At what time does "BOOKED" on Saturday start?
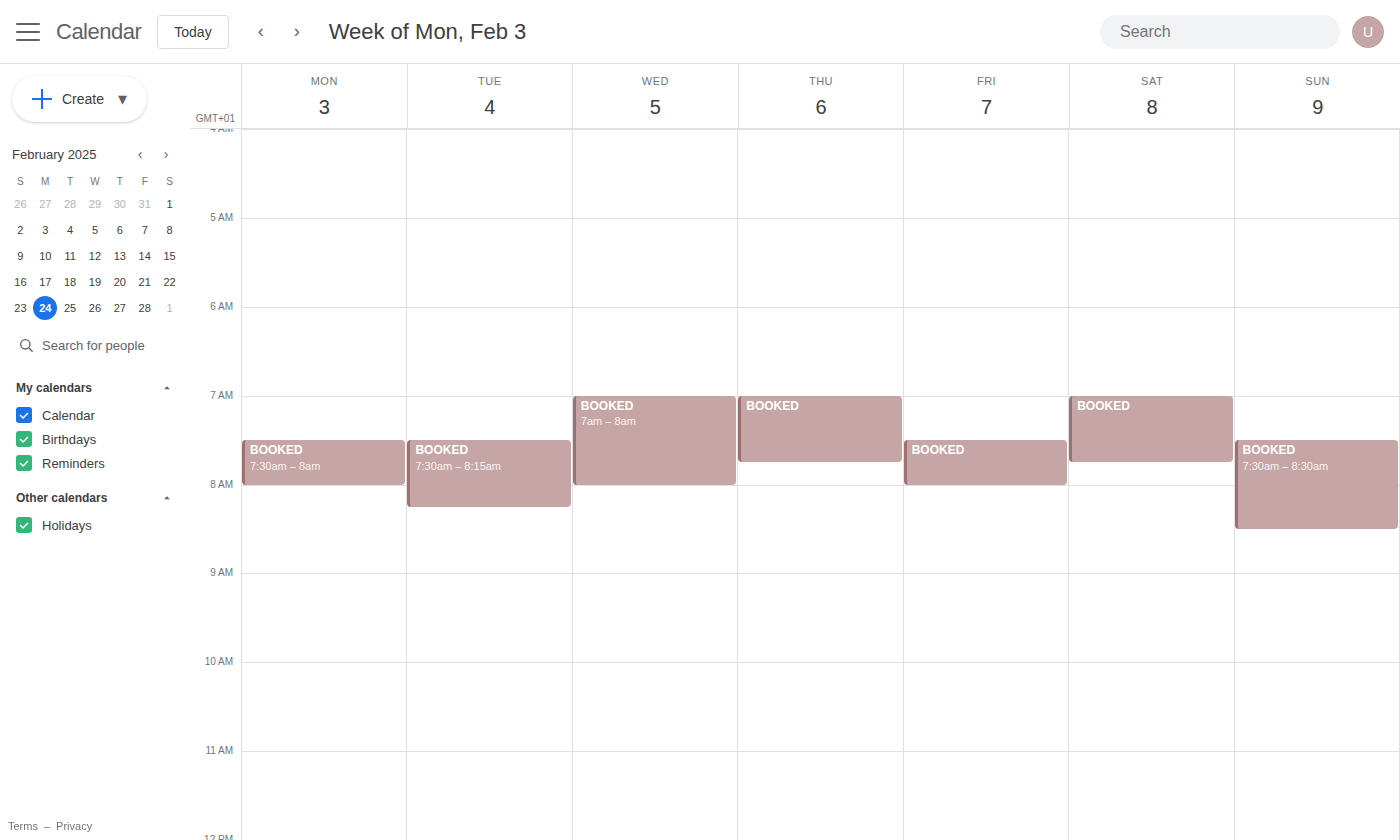
7:00 AM